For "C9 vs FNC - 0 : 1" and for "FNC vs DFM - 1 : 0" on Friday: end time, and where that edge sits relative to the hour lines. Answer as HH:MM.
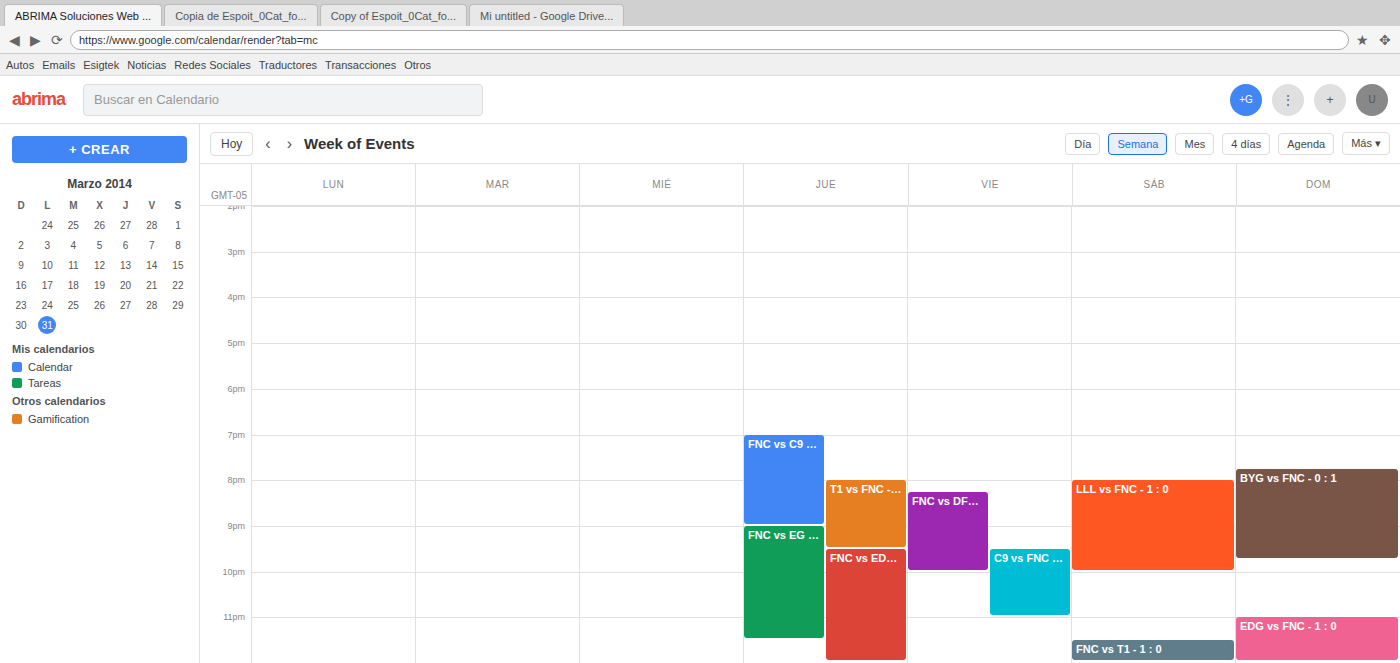
"C9 vs FNC - 0 : 1": 23:00, exactly on the 23:00 line. "FNC vs DFM - 1 : 0": 22:00, exactly on the 22:00 line.